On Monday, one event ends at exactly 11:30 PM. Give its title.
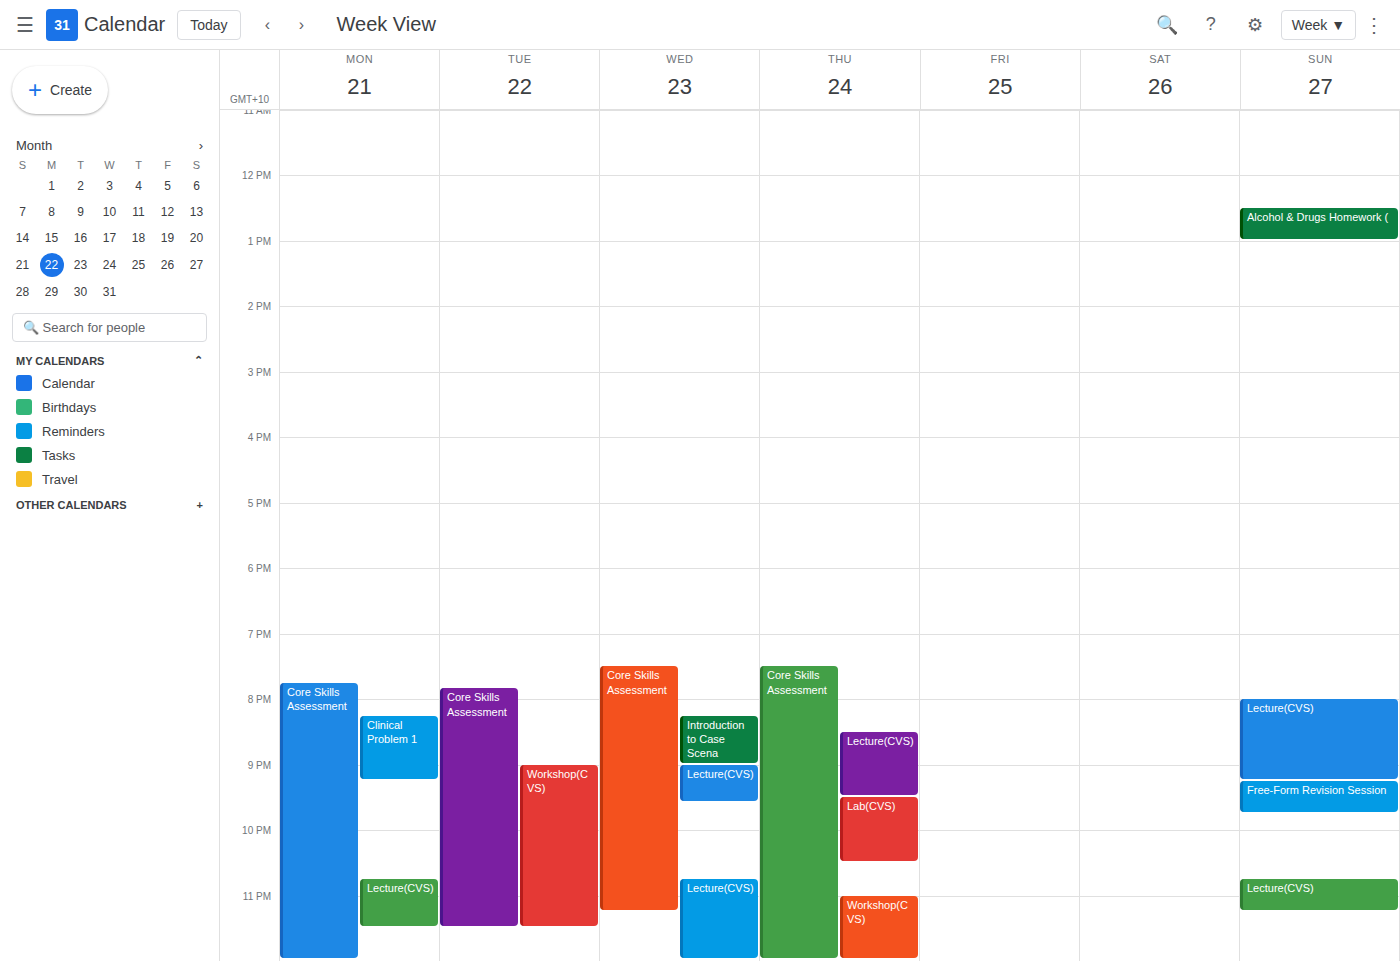
"Lecture(CVS)"